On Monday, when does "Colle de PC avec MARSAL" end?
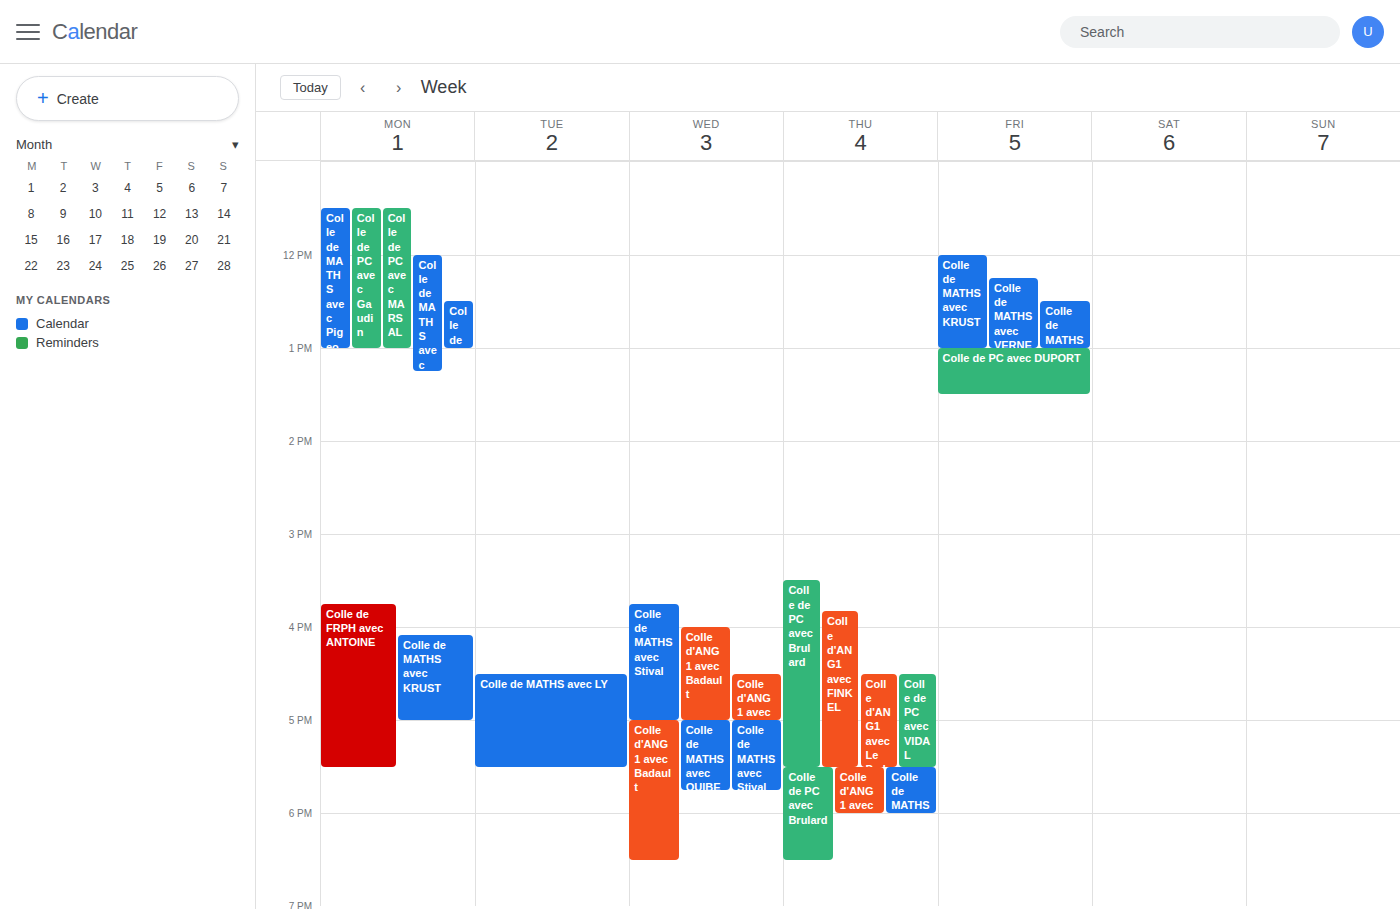
1:00 PM